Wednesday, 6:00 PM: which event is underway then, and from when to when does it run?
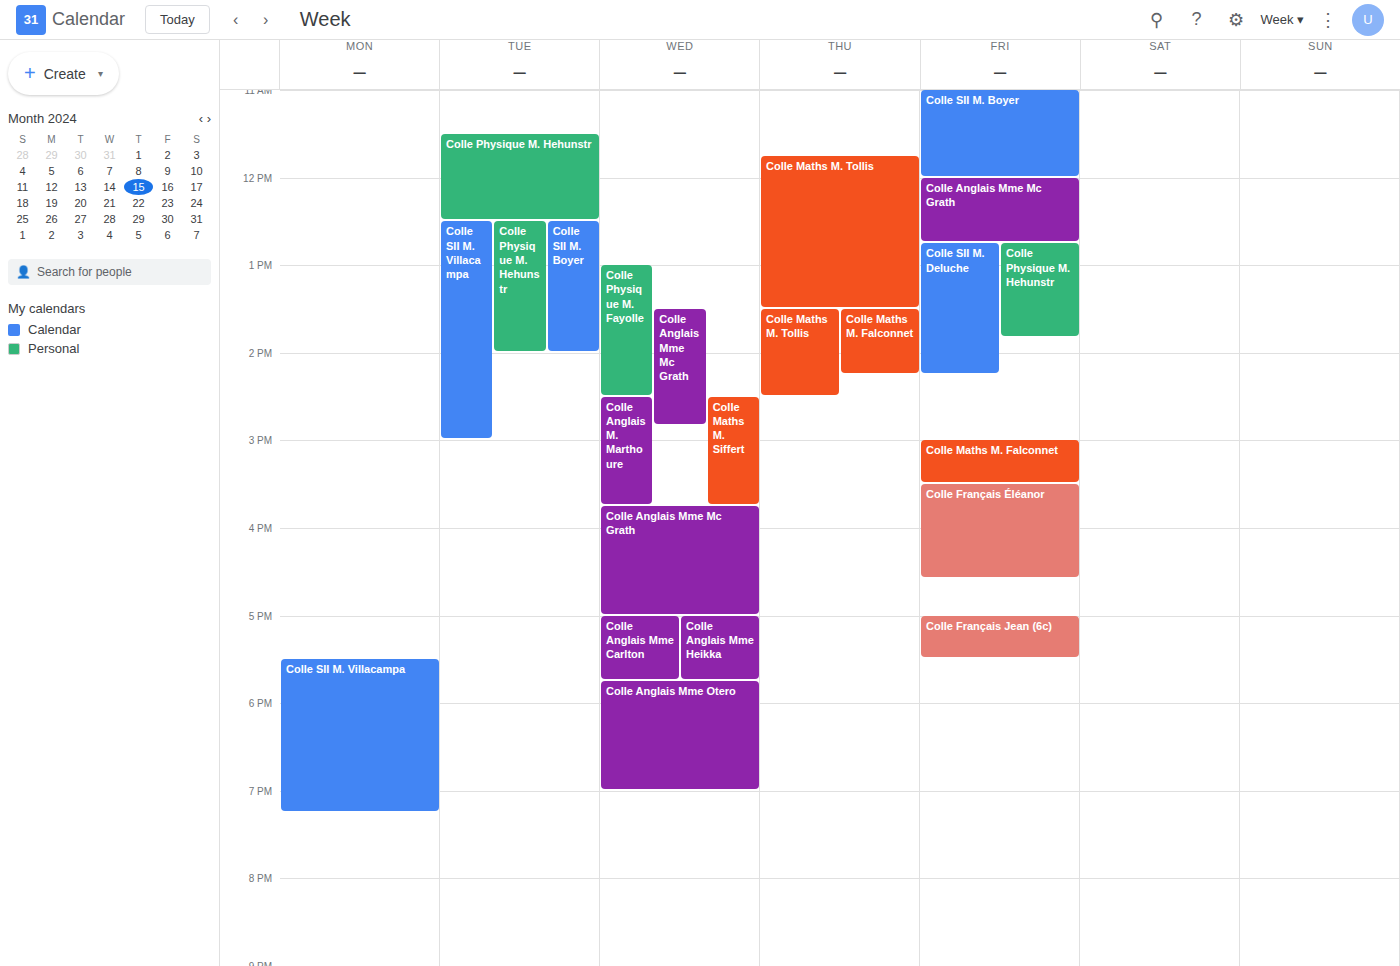
"Colle Anglais Mme Otero", 5:45 PM to 7:00 PM